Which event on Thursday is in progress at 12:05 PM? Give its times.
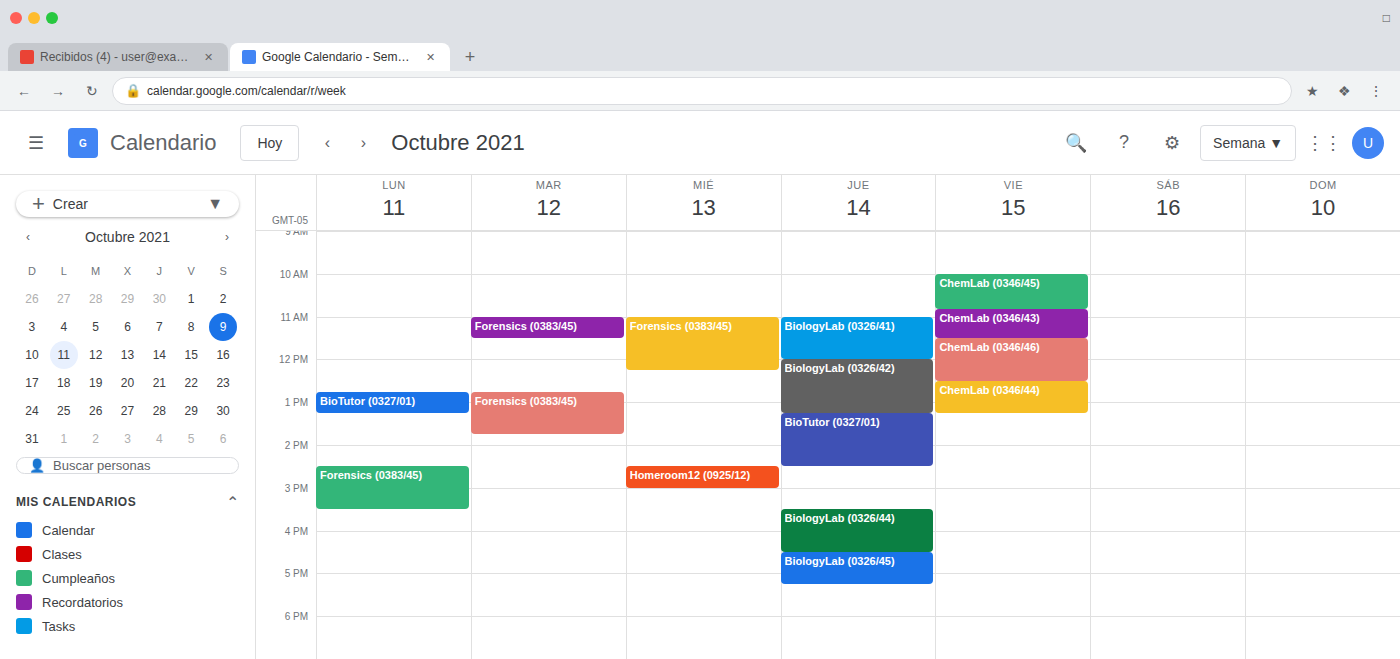
"BiologyLab (0326/42)", 12:00 PM to 1:15 PM